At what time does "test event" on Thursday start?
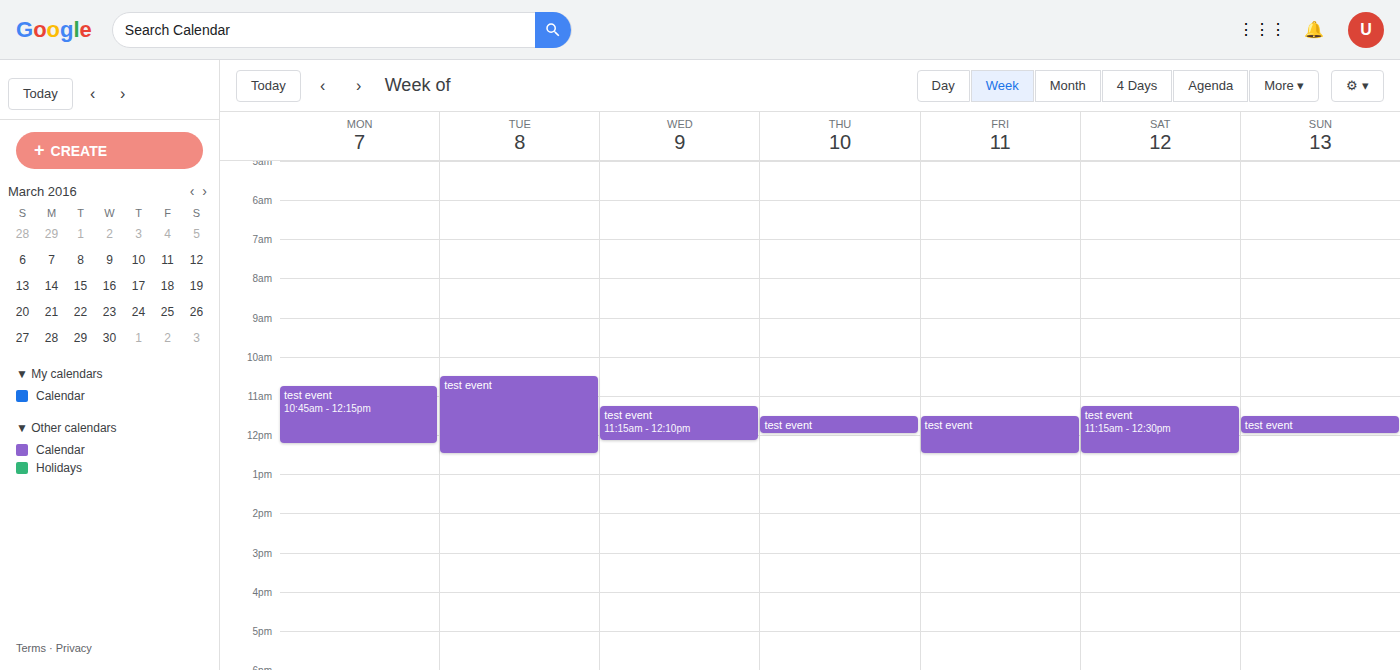
11:30 AM